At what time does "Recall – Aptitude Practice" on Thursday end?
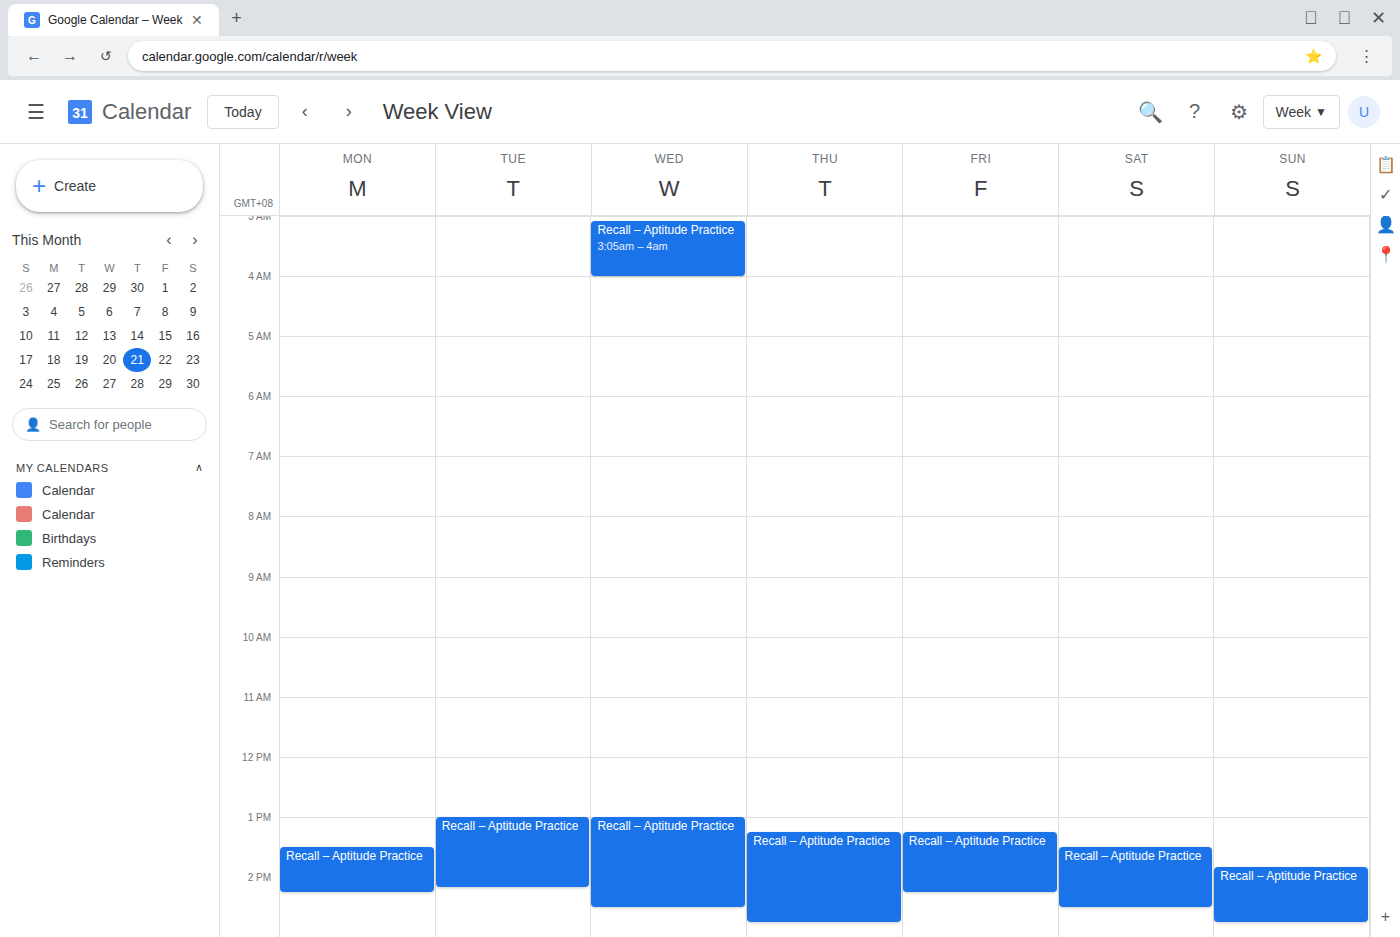
14:45